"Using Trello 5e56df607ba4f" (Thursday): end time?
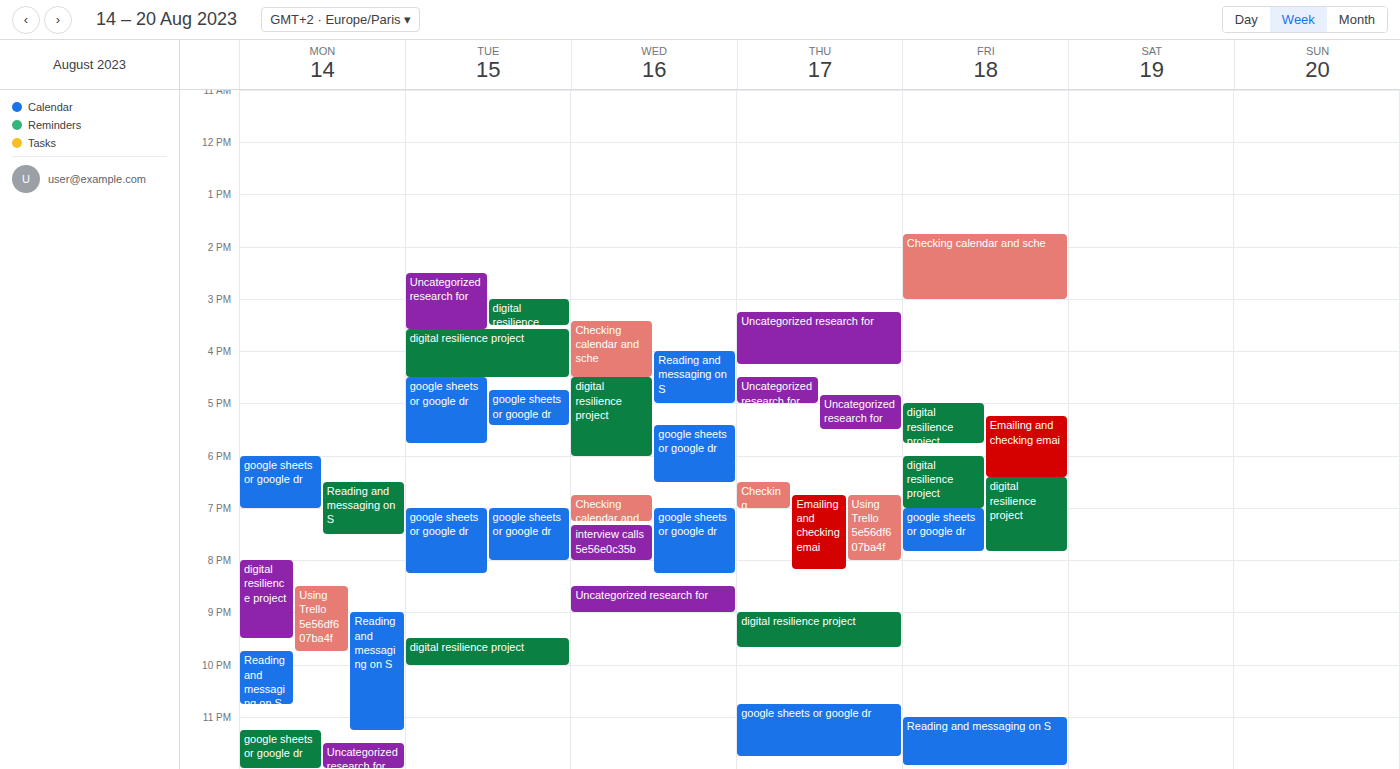
8:00 PM